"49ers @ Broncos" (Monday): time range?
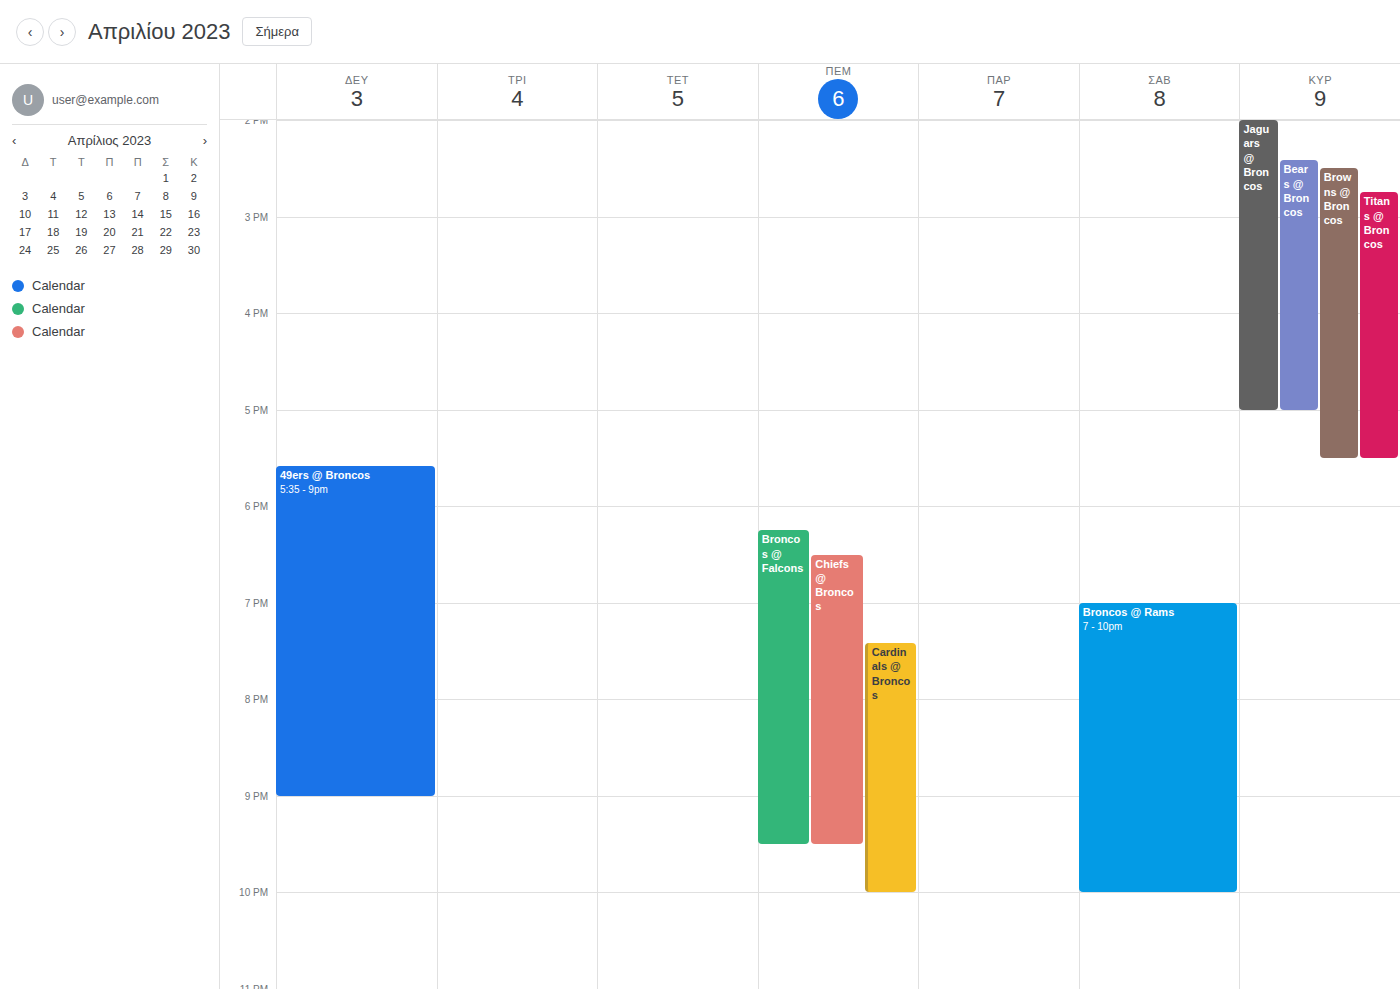
5:35 PM to 9:00 PM